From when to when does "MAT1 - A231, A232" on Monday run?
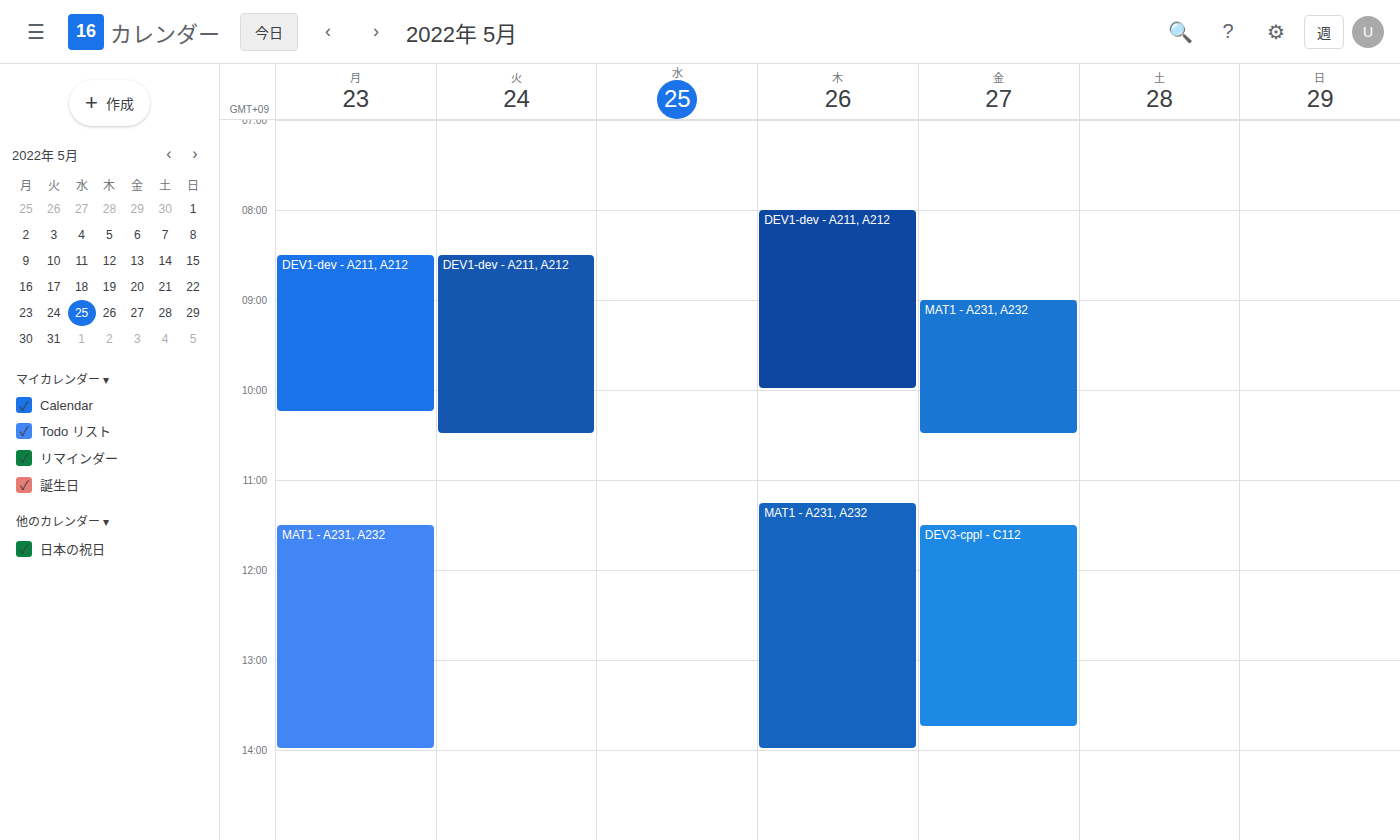
11:30 AM to 2:00 PM